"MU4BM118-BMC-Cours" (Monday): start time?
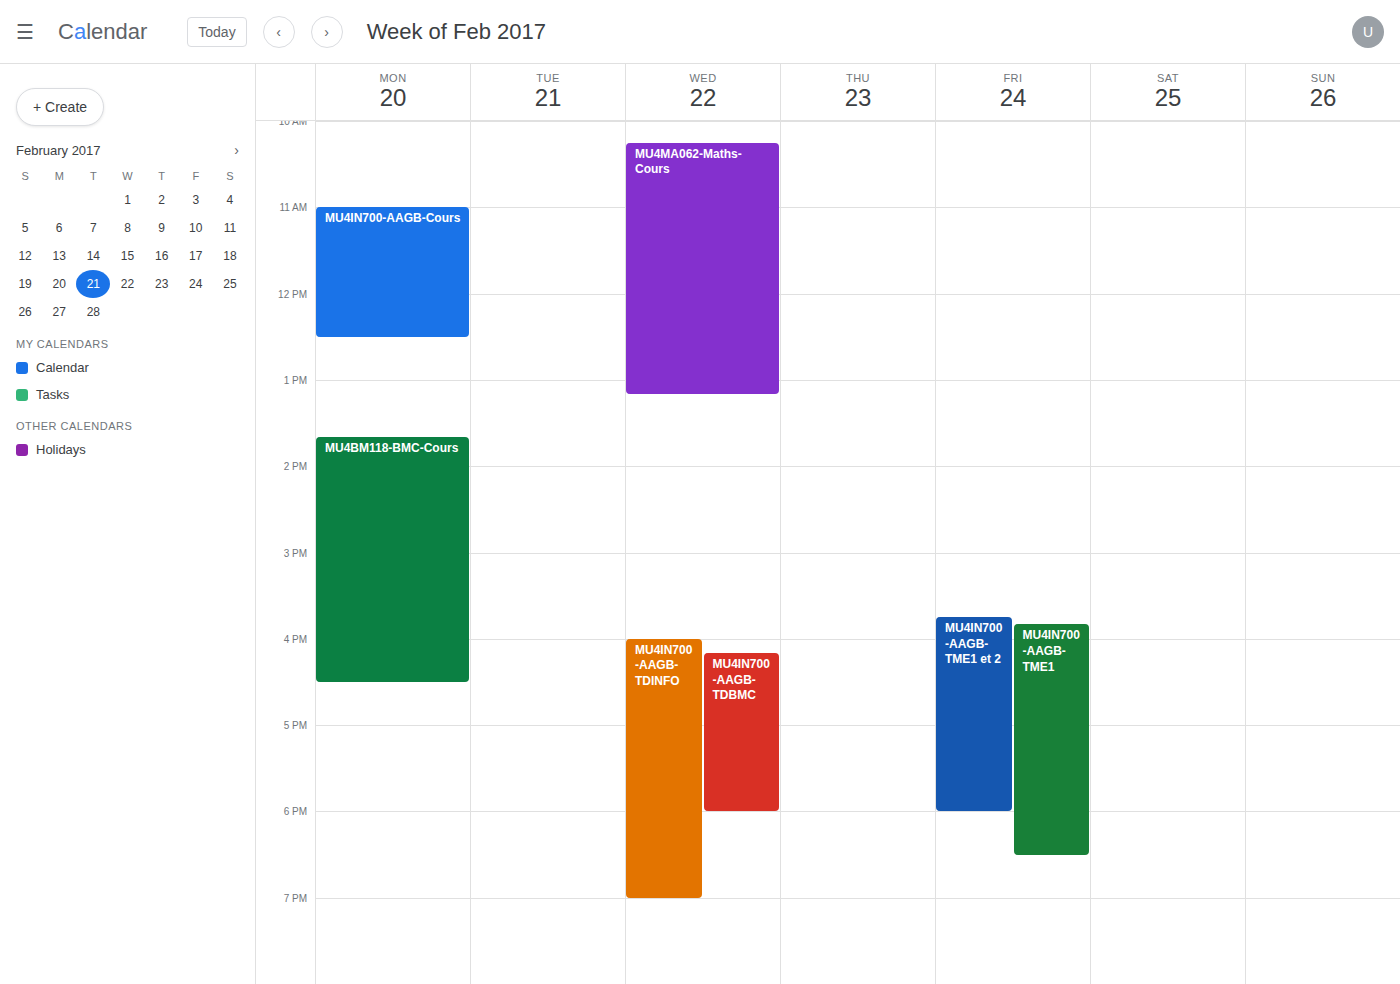
13:40